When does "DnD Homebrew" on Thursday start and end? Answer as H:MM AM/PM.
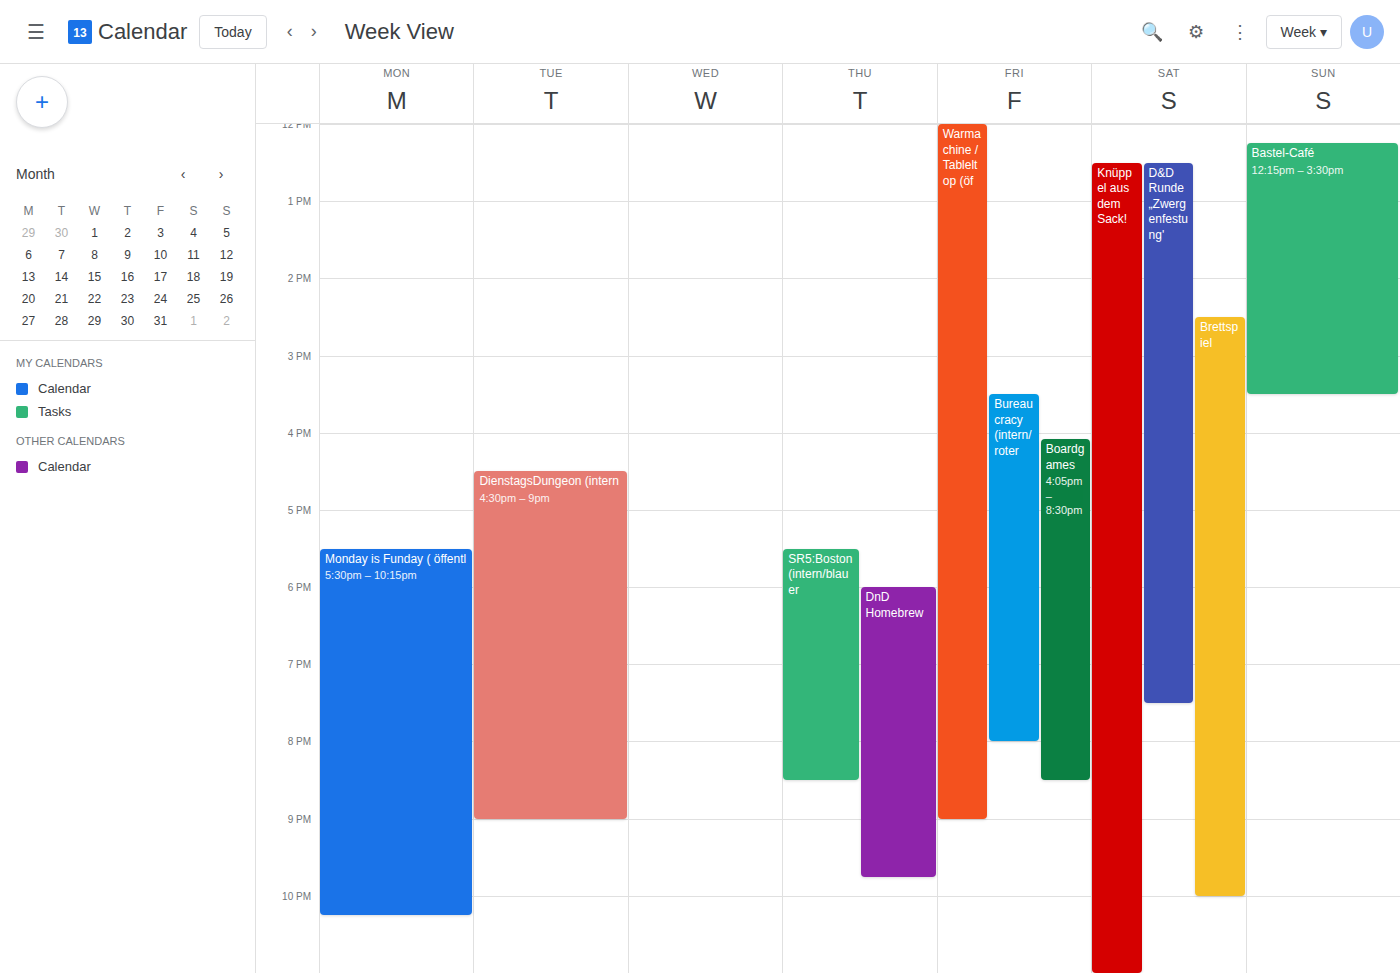
6:00 PM to 9:45 PM